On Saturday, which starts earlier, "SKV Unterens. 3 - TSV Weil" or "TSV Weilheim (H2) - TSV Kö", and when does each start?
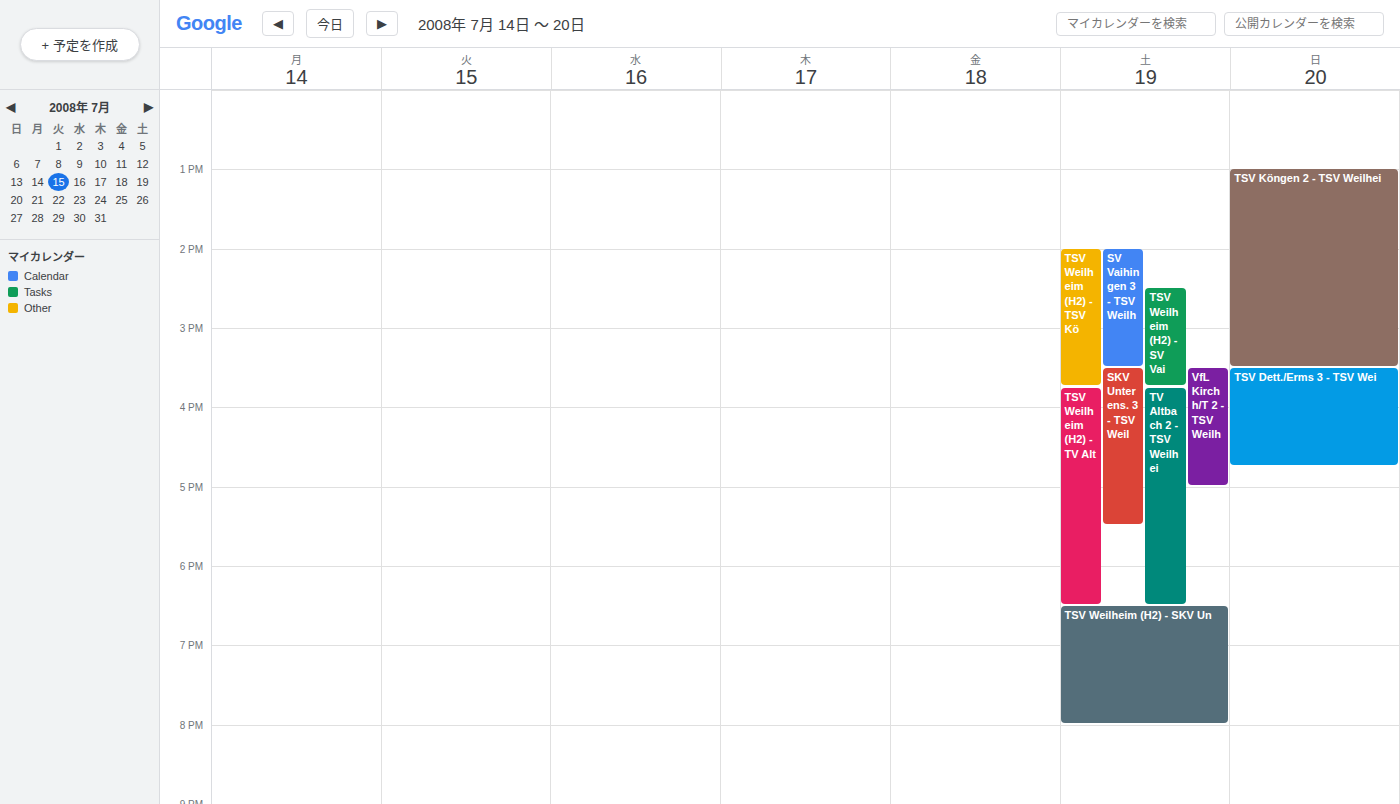
"TSV Weilheim (H2) - TSV Kö" 2:00 PM; "SKV Unterens. 3 - TSV Weil" 3:30 PM.